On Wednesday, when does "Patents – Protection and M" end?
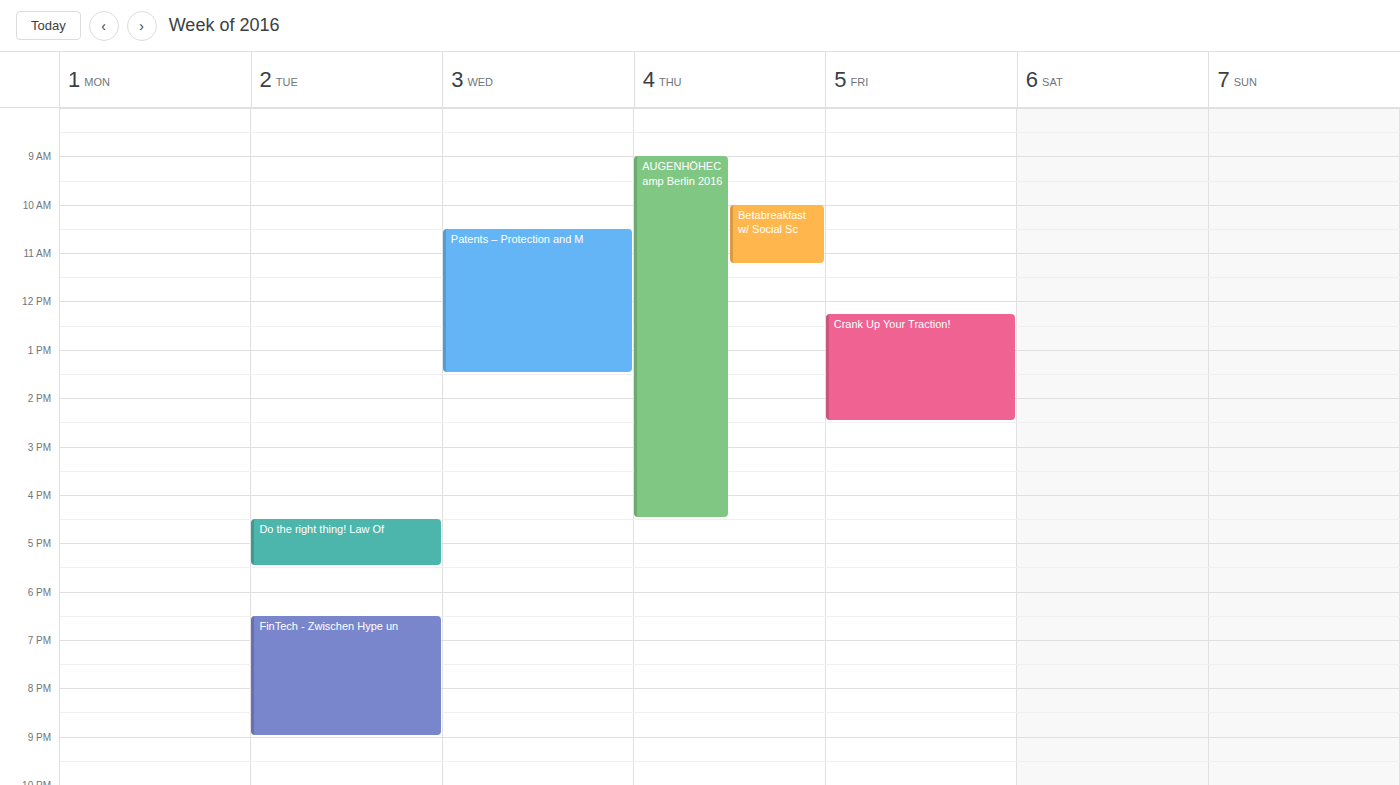
13:30